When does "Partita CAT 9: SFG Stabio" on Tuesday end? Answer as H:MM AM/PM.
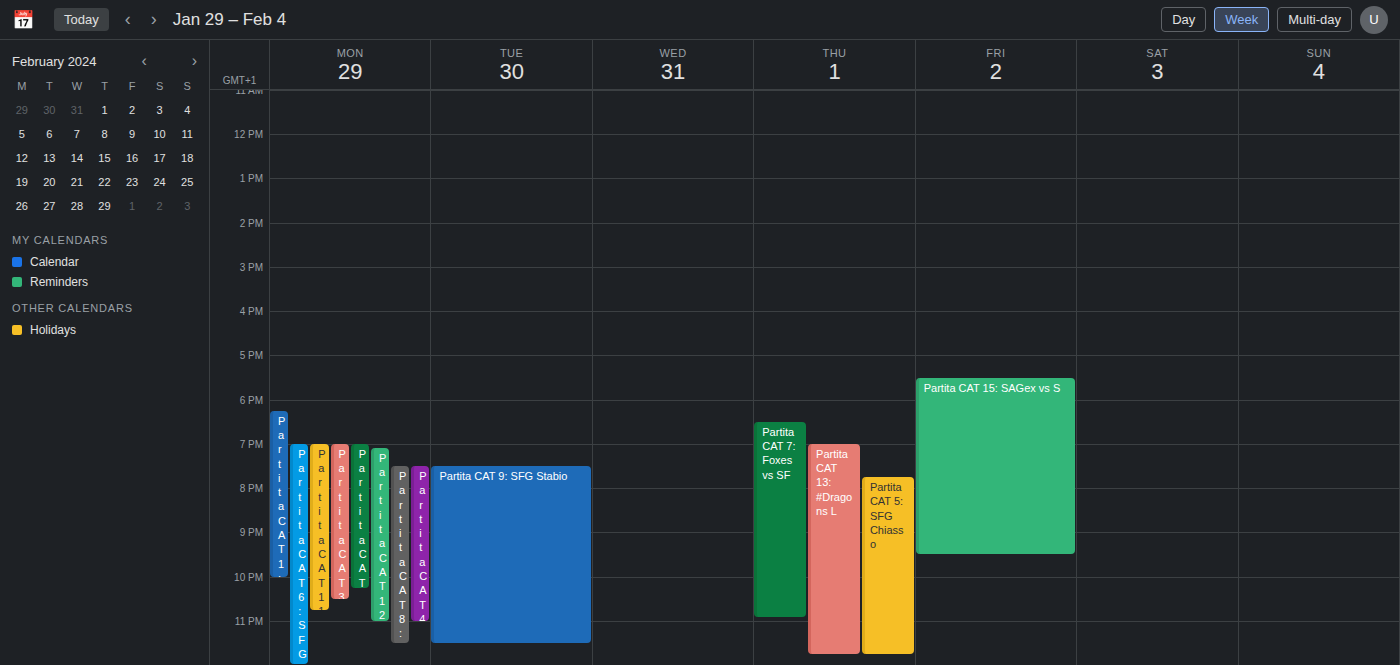
11:30 PM